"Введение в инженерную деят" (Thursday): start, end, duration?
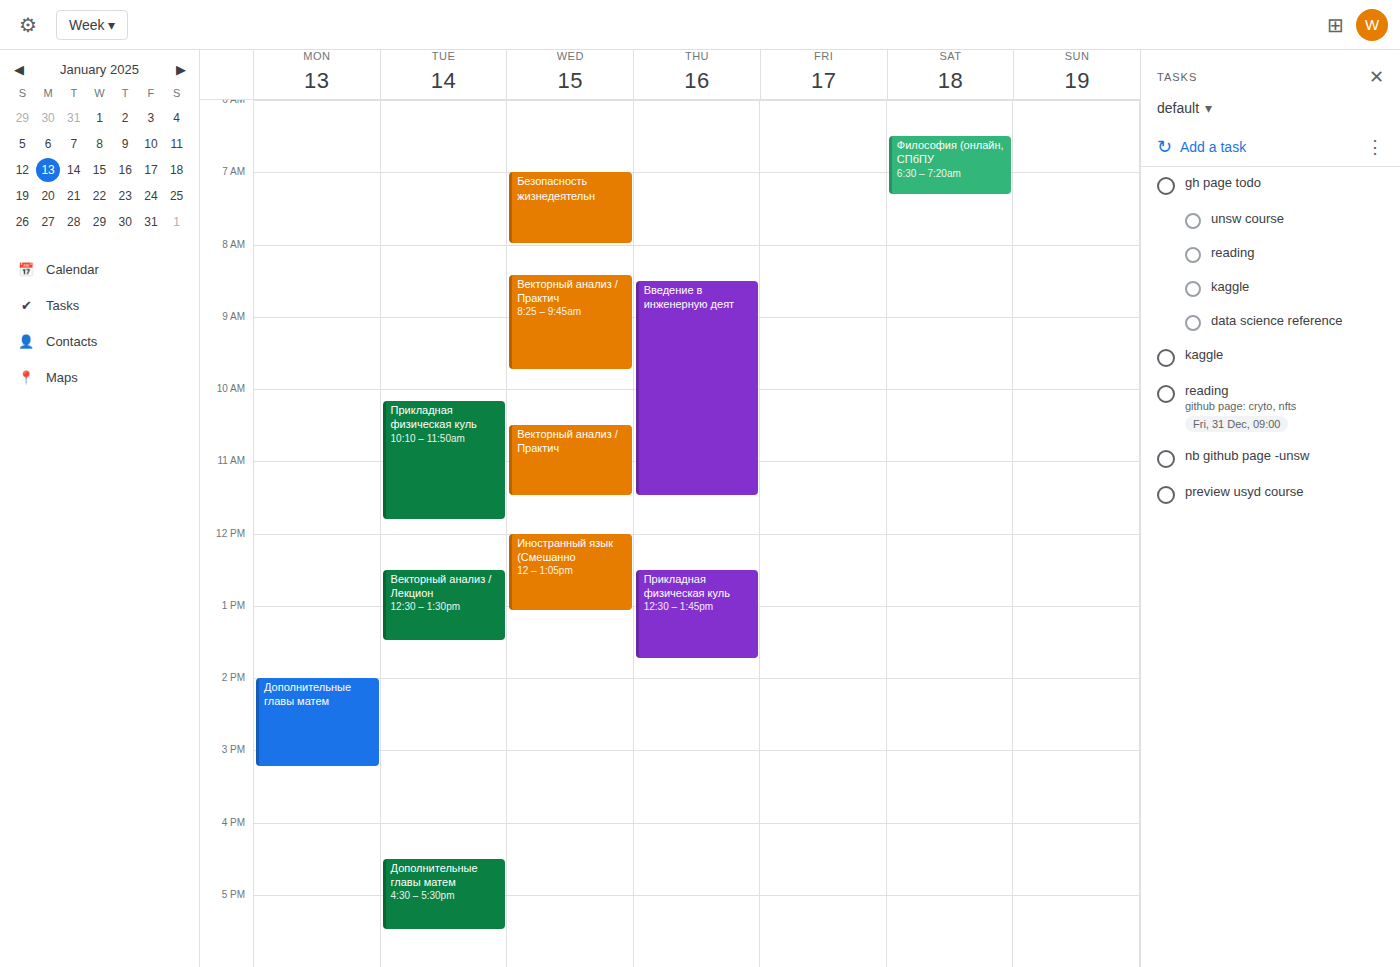
8:30 AM to 11:30 AM, 3 hours